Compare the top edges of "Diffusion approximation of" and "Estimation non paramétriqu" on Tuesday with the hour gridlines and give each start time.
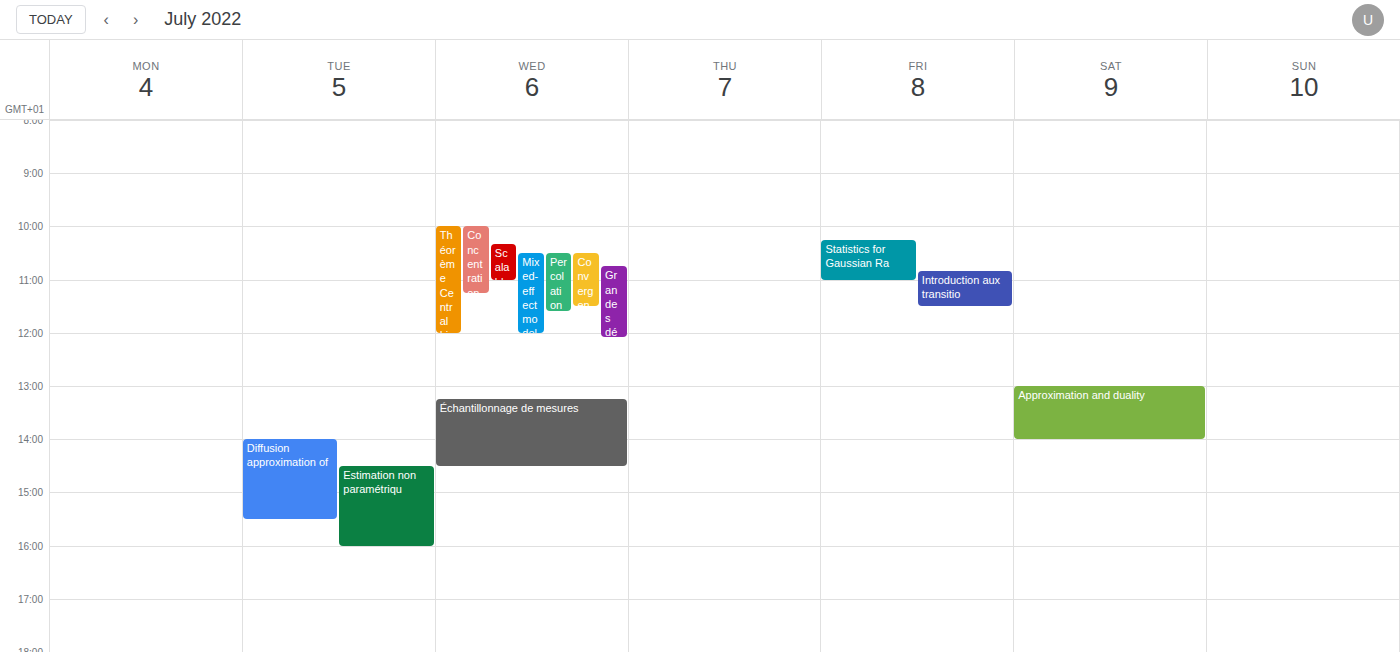
"Diffusion approximation of": 2:00 PM, exactly on the 2 PM line. "Estimation non paramétriqu": 2:30 PM, halfway between the 2 PM and 3 PM lines.